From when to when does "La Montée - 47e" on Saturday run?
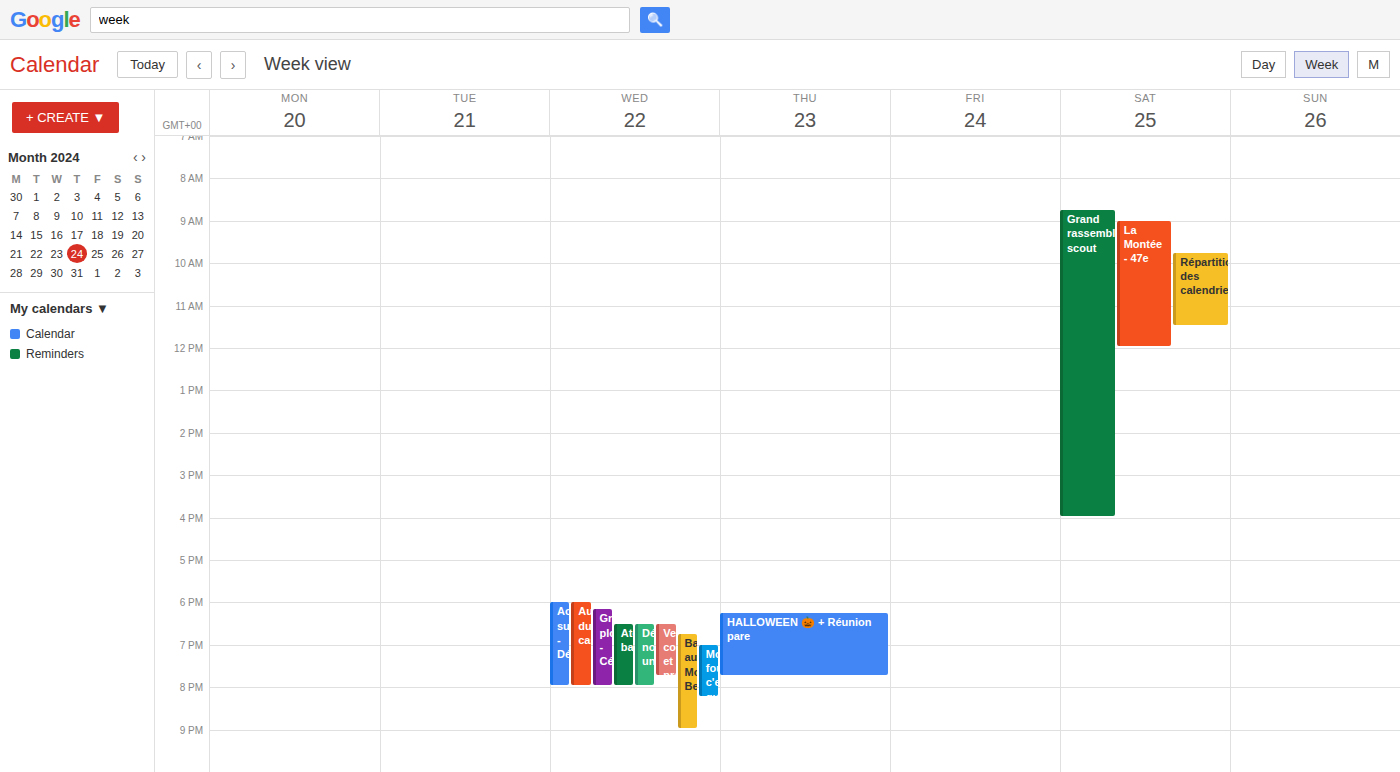
9:00 AM to 12:00 PM